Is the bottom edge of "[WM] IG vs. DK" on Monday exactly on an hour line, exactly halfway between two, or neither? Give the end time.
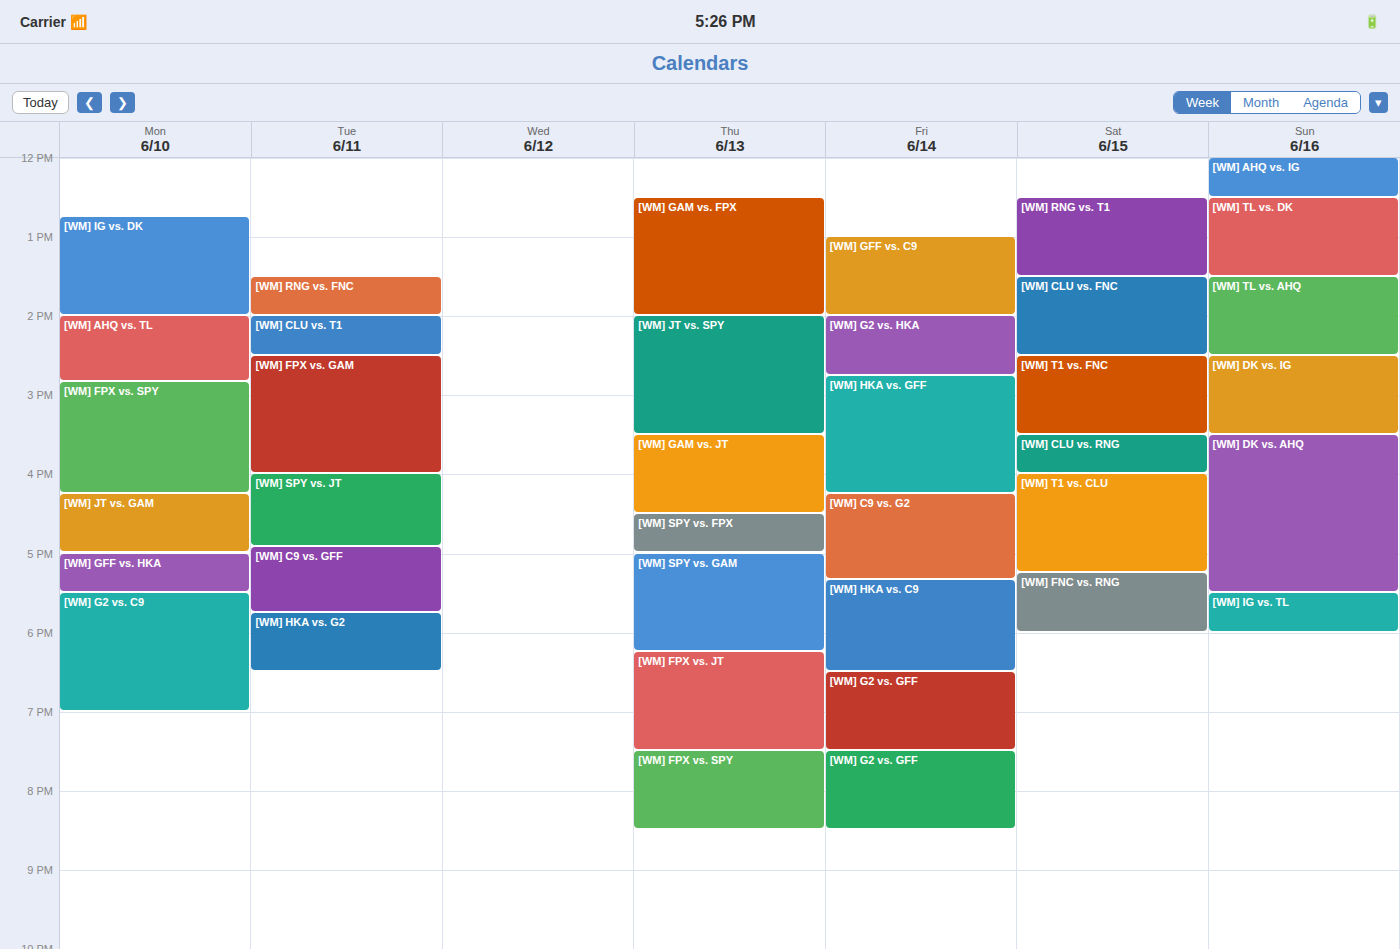
2:00 PM -- exactly on the 2 PM line.